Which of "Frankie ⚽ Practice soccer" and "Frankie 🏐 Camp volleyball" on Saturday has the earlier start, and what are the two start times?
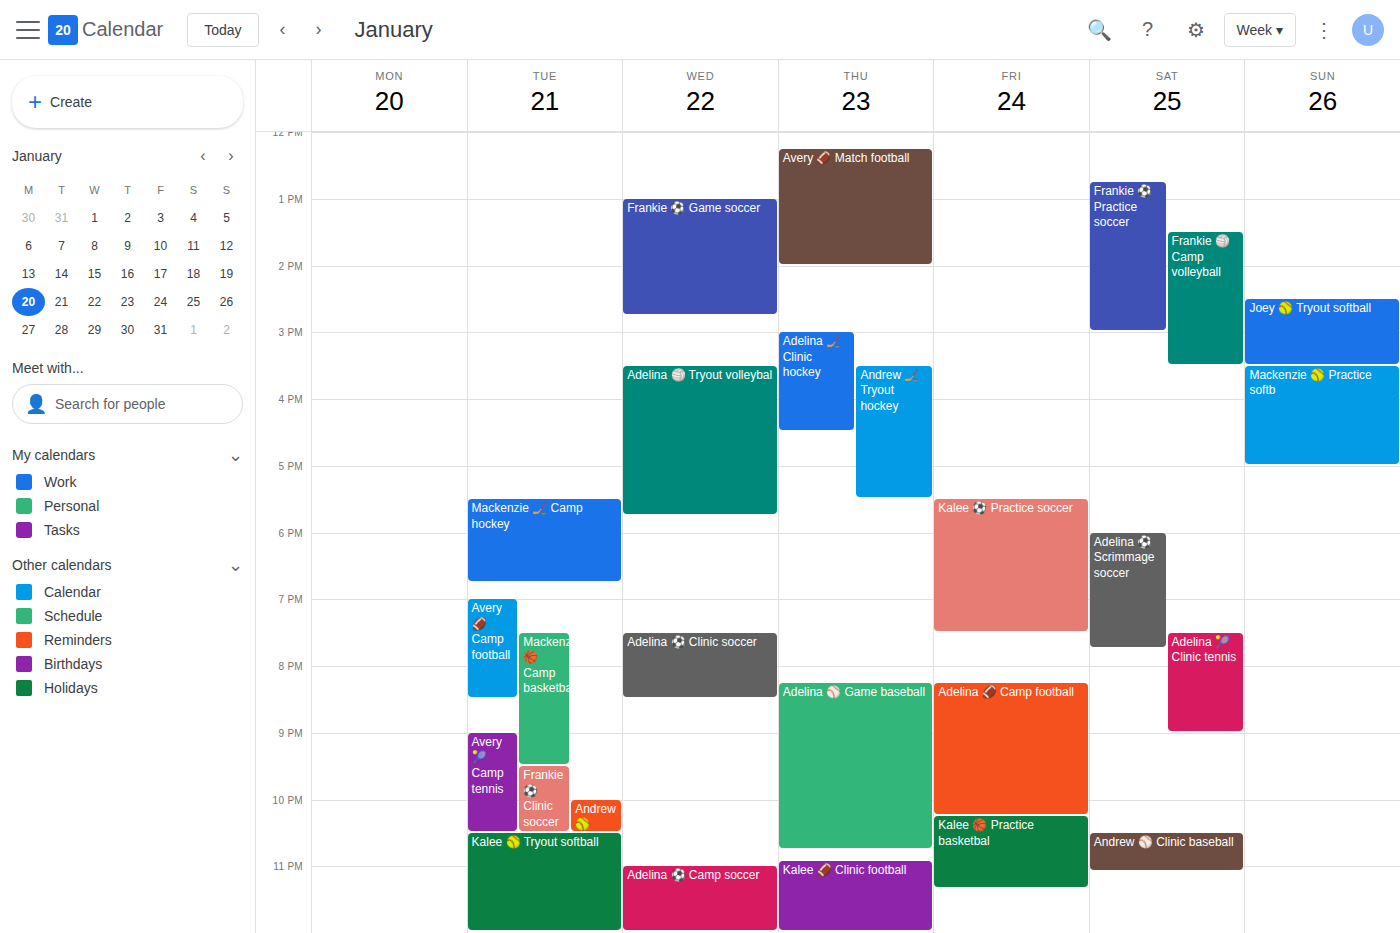
"Frankie ⚽ Practice soccer" 12:45 PM; "Frankie 🏐 Camp volleyball" 1:30 PM.